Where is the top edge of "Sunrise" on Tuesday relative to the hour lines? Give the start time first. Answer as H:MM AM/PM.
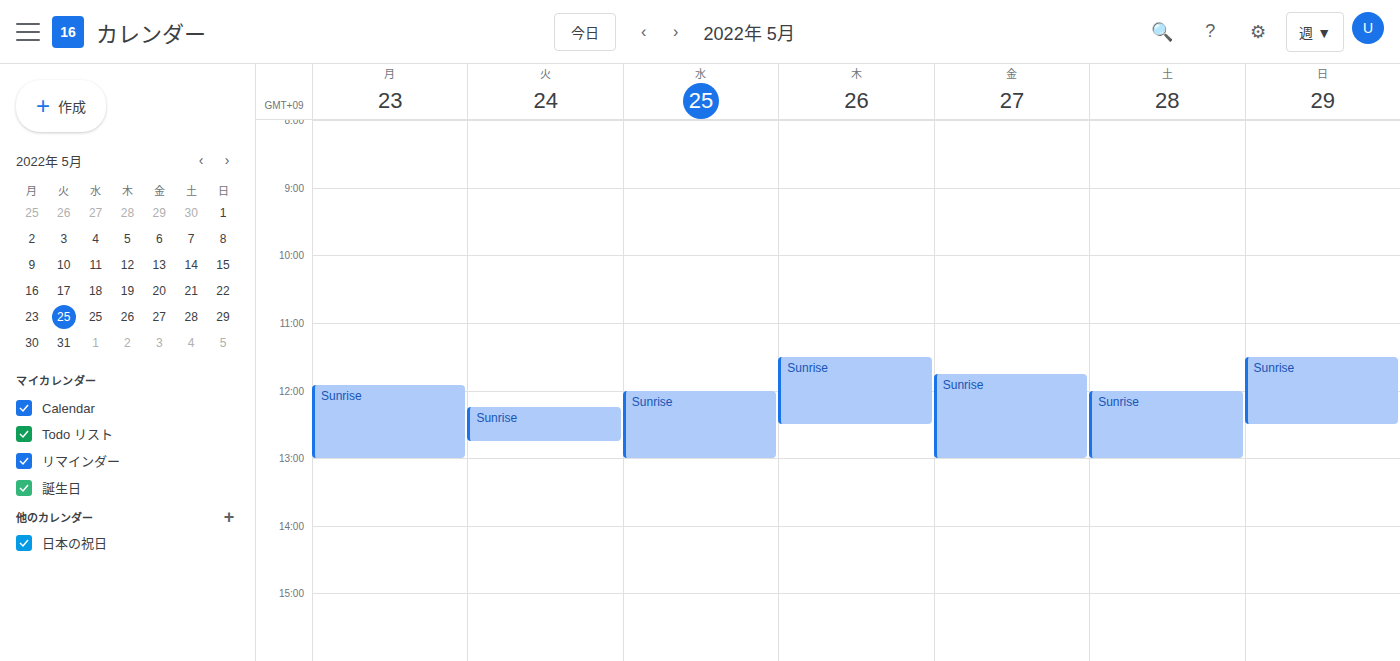
12:15 PM -- neither: a quarter of the way from the 12 PM line to the 1 PM line.